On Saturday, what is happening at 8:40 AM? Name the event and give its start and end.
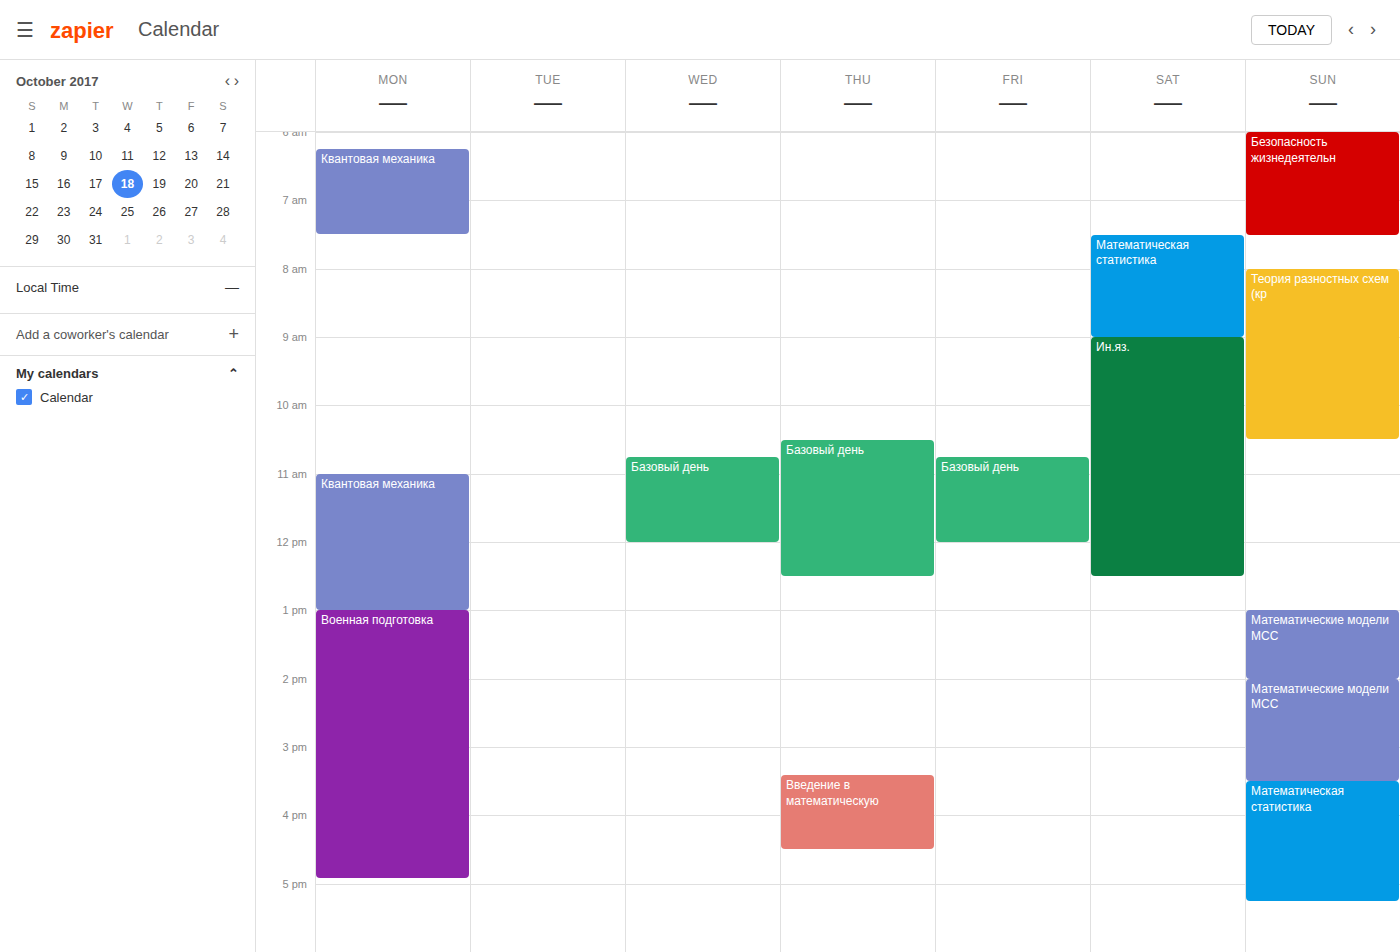
"Математическая статистика", 7:30 AM to 9:00 AM